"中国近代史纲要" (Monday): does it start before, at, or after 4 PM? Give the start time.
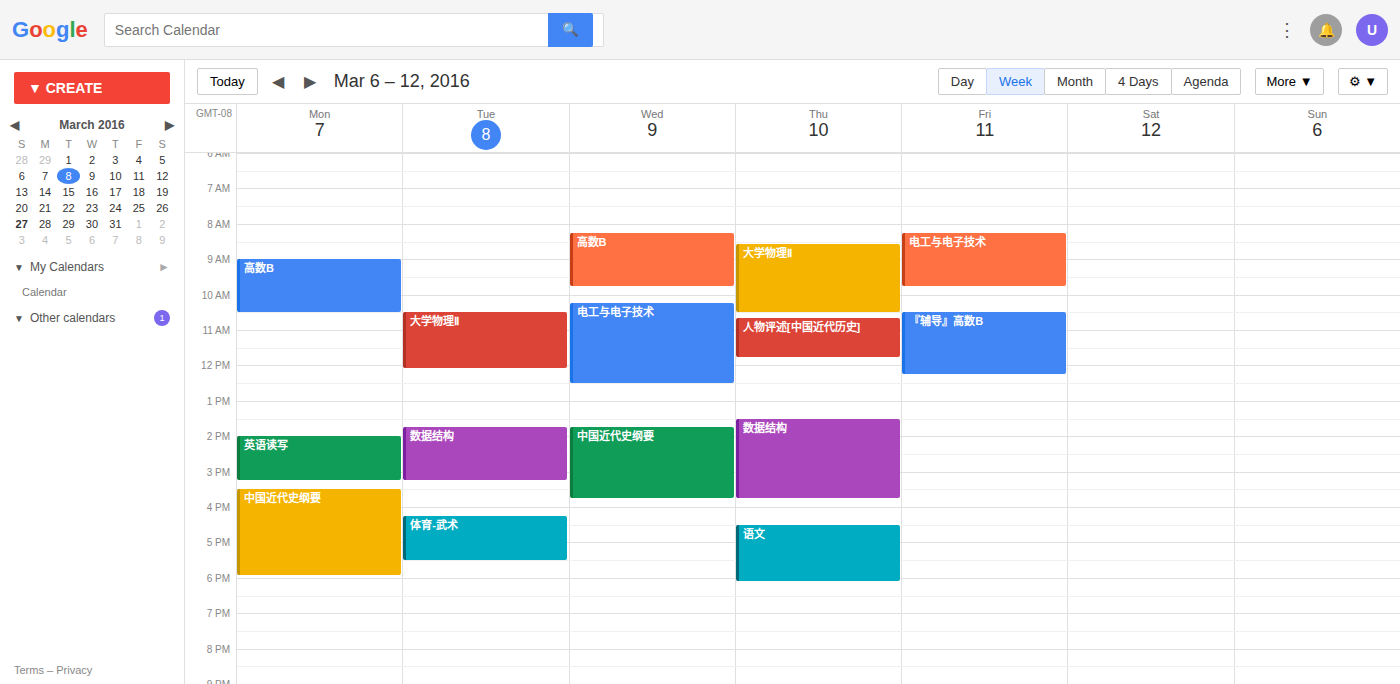
3:30 PM -- before 4 PM, 30 minutes above the 4 PM line.